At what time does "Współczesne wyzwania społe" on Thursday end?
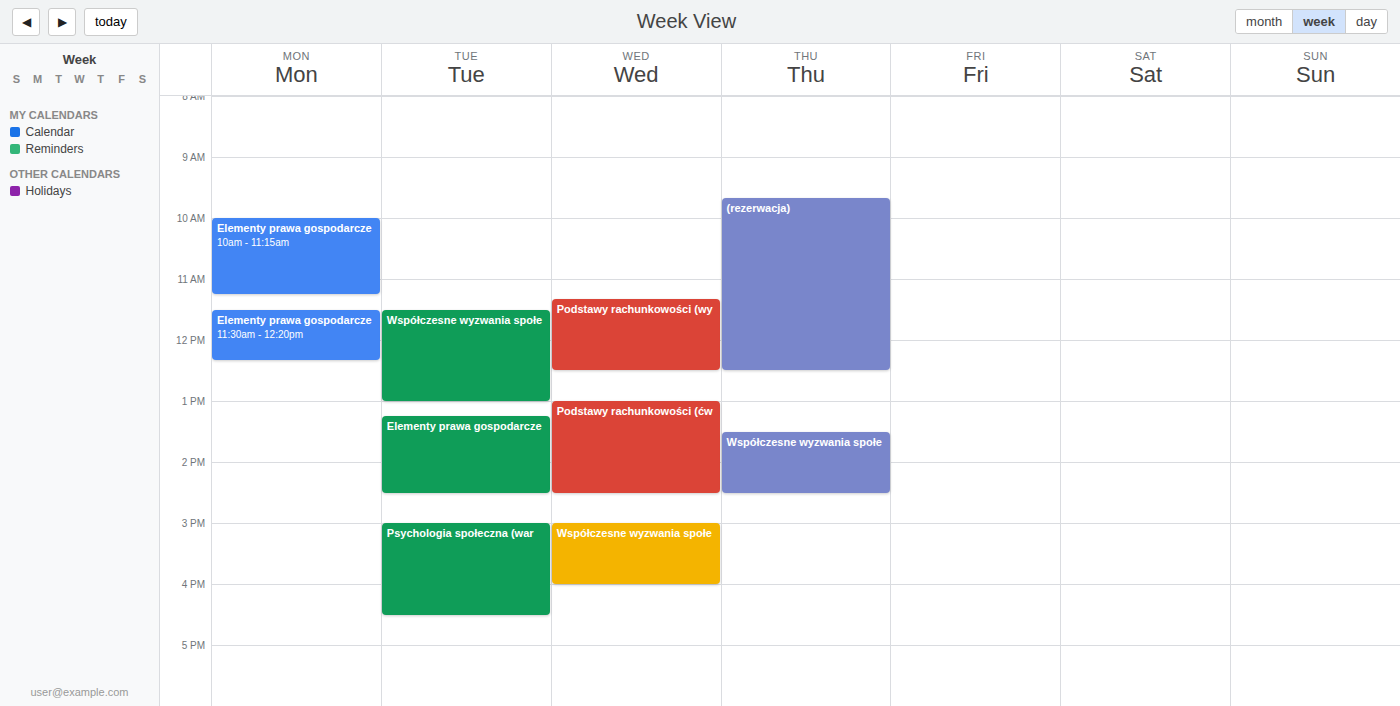
2:30 PM